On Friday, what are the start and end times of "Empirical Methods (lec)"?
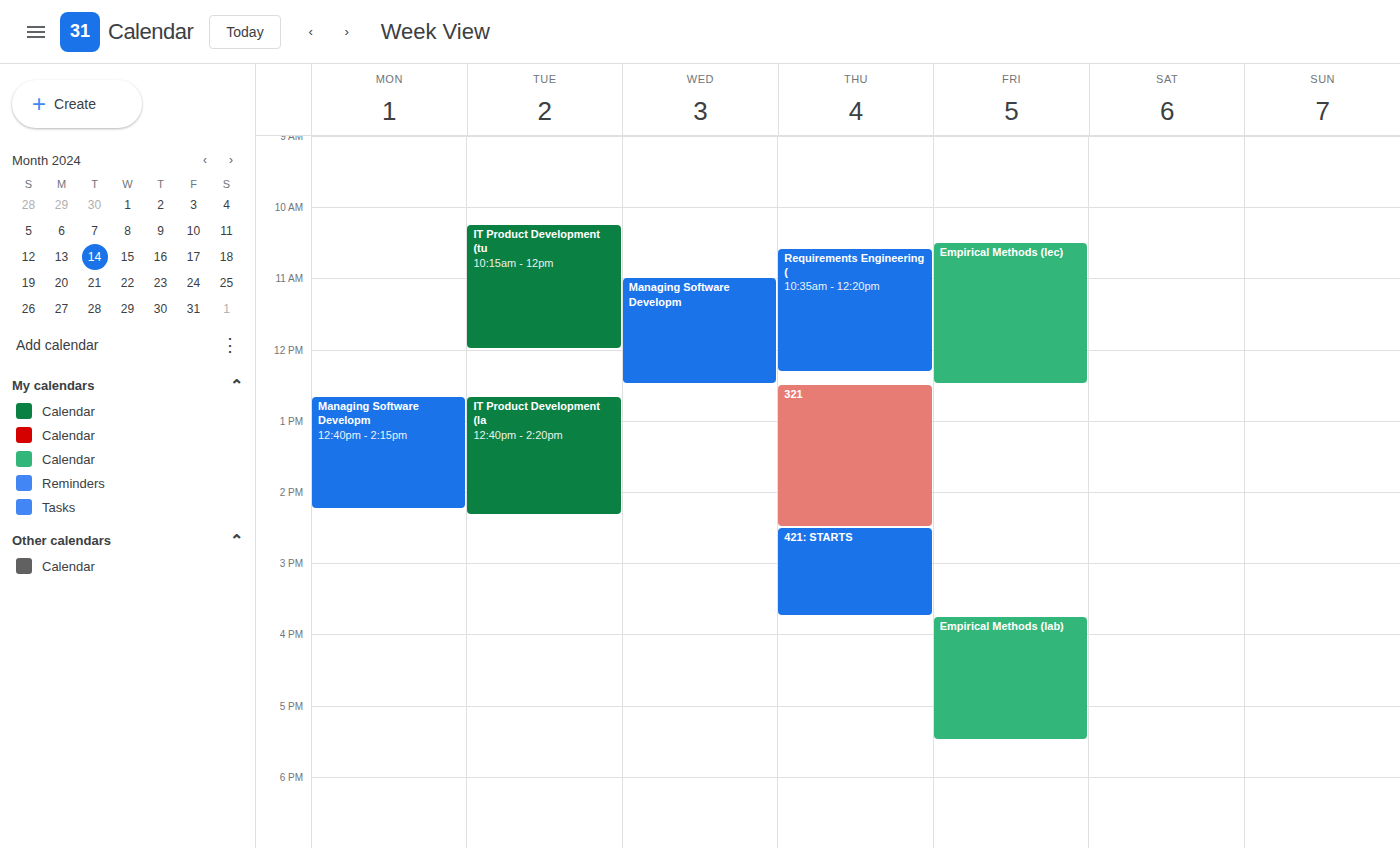
10:30 AM to 12:30 PM